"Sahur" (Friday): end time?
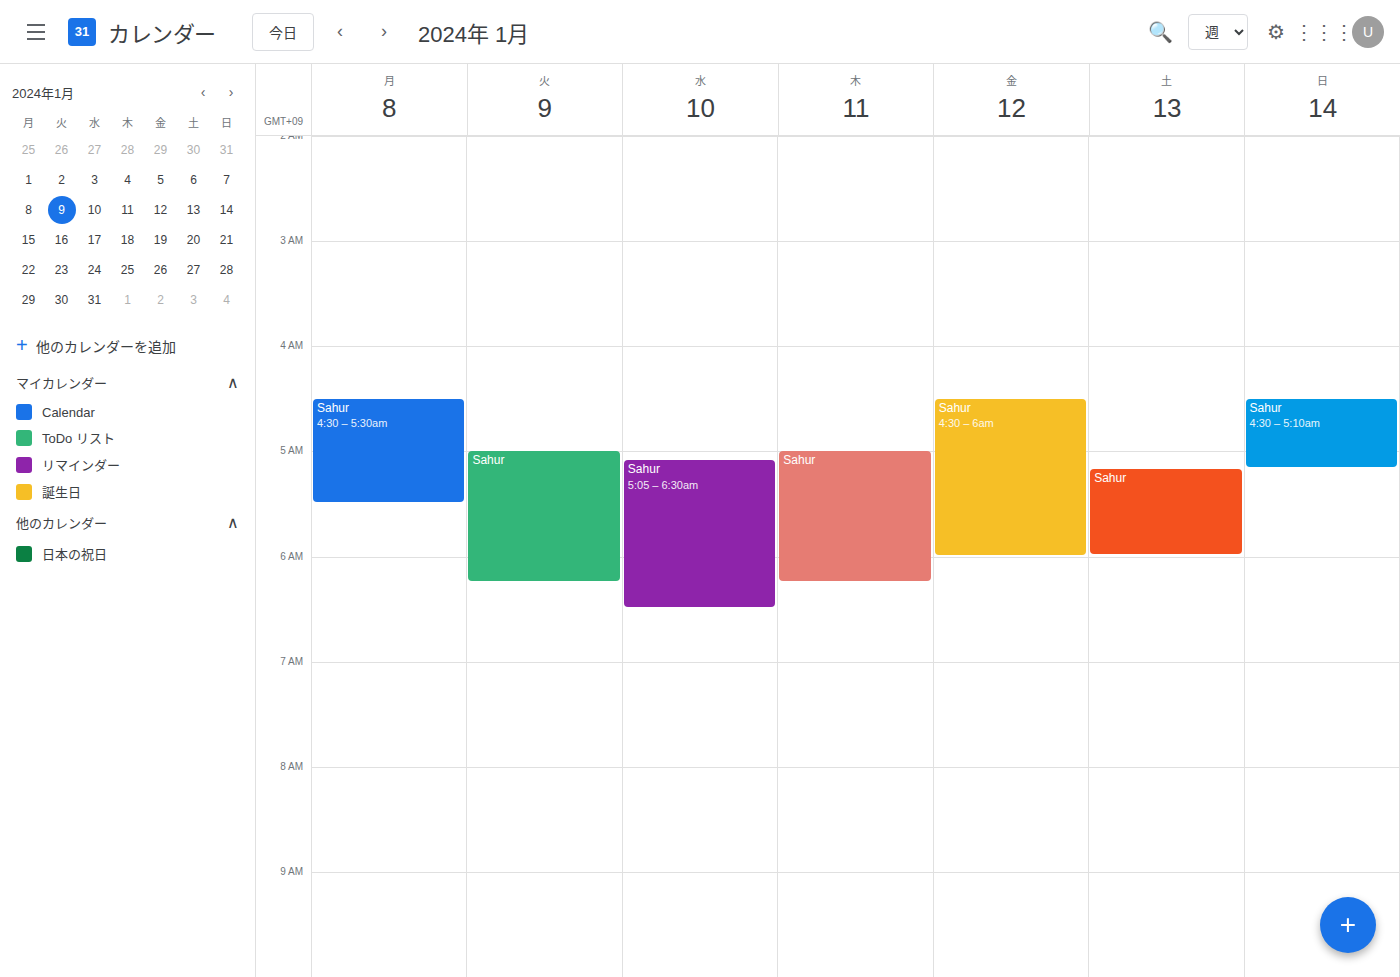
6:00 AM